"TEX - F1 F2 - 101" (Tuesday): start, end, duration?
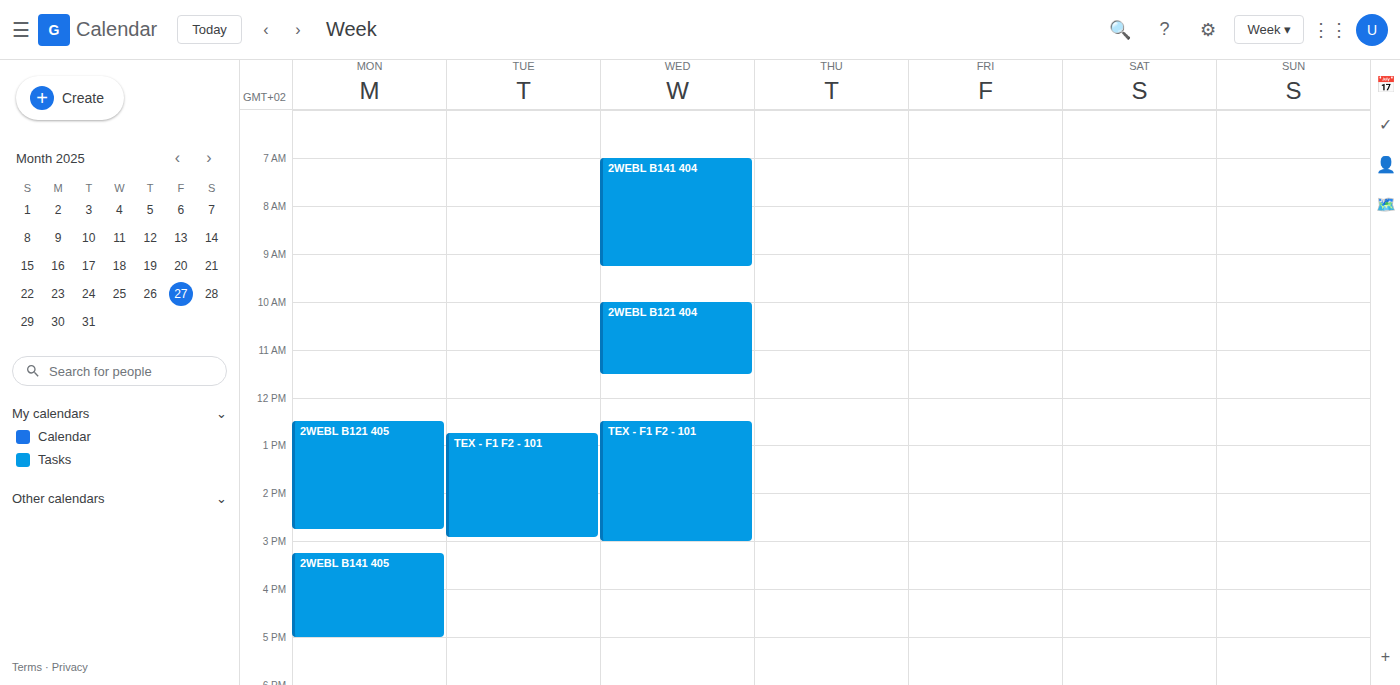
12:45 PM to 2:55 PM, 2 hours 10 minutes